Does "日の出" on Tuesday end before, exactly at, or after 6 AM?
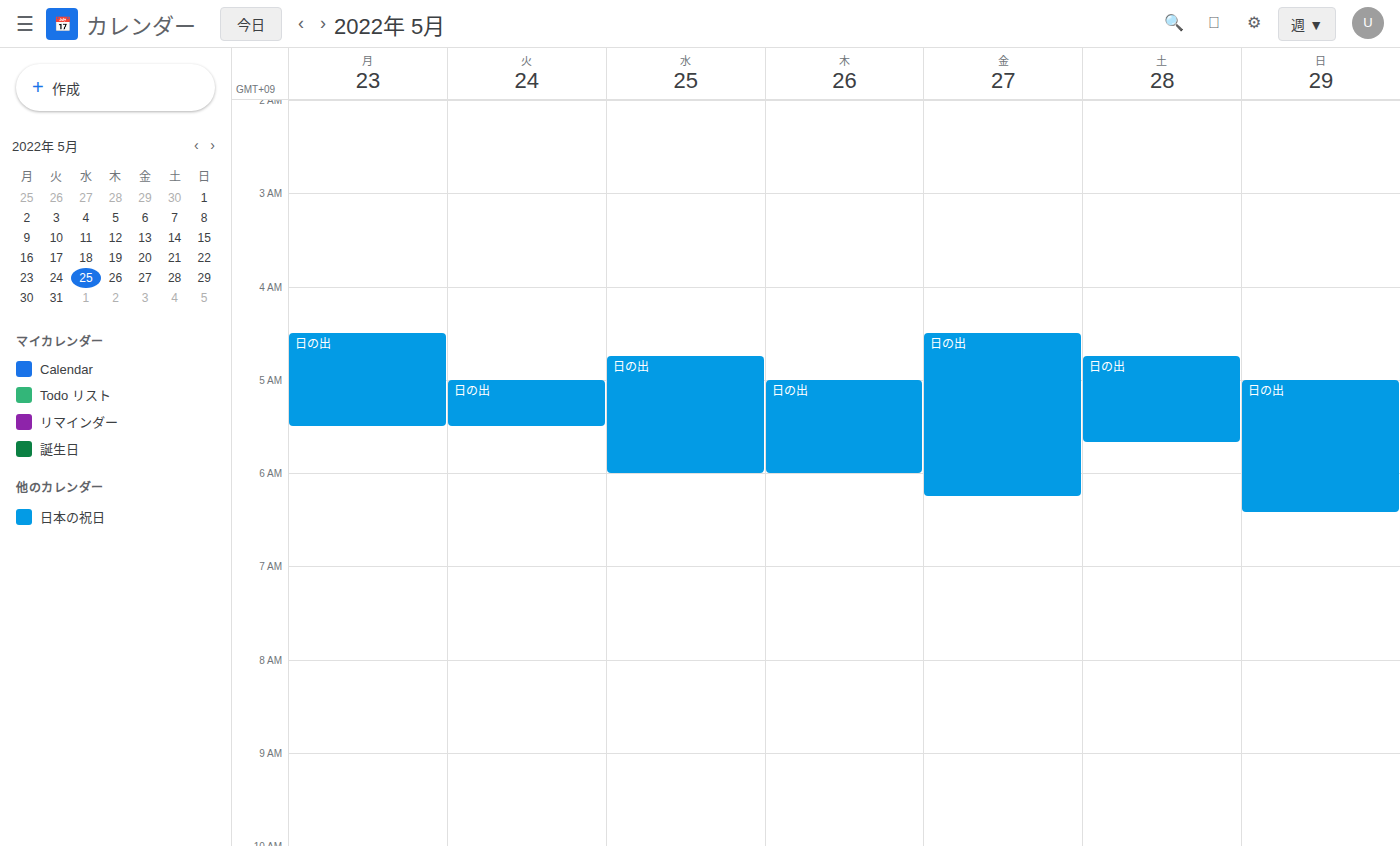
5:30 AM -- before 6 AM, 30 minutes above the 6 AM line.